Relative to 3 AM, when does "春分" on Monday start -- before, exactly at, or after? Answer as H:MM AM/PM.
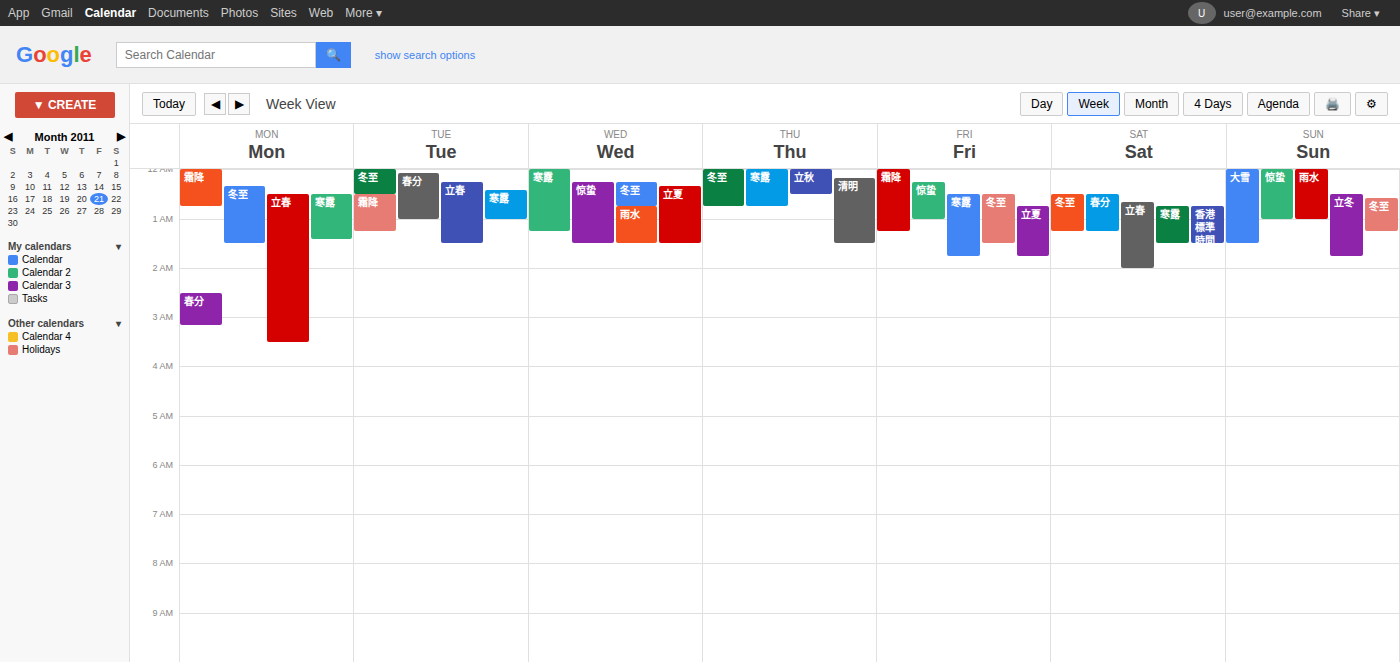
2:30 AM -- before 3 AM, 30 minutes above the 3 AM line.